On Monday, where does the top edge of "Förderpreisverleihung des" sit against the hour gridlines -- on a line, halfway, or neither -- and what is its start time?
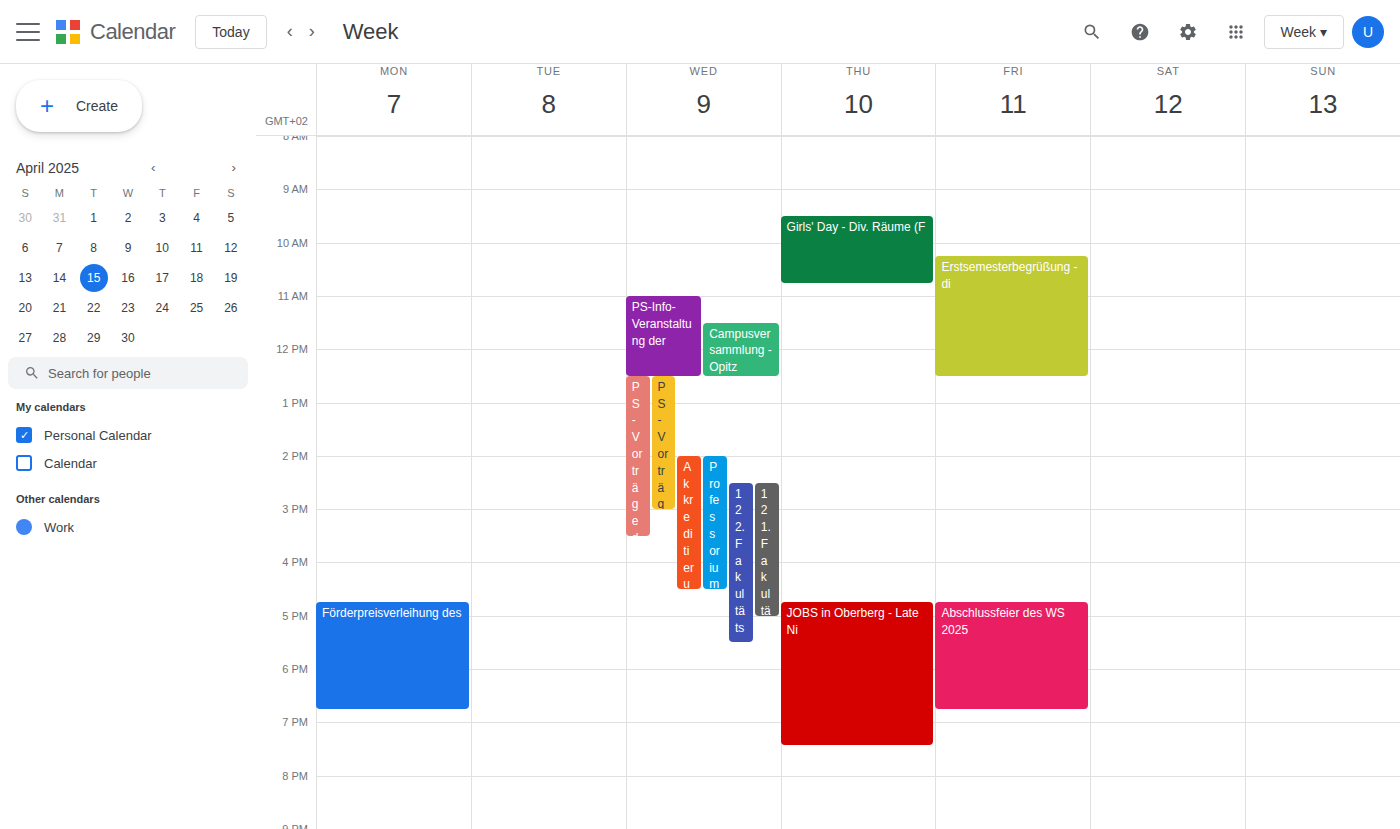
4:45 PM -- neither: three quarters of the way from the 4 PM line to the 5 PM line.